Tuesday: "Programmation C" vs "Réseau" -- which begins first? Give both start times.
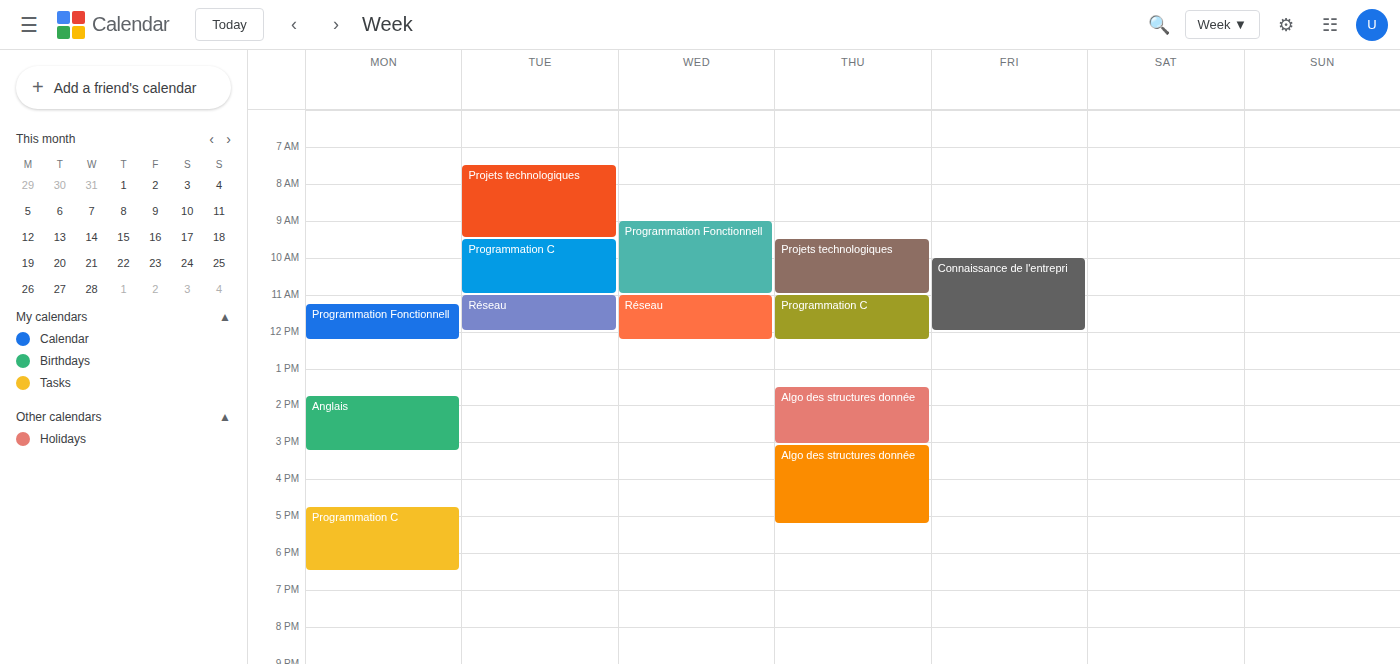
"Programmation C" 9:30 AM; "Réseau" 11:00 AM.